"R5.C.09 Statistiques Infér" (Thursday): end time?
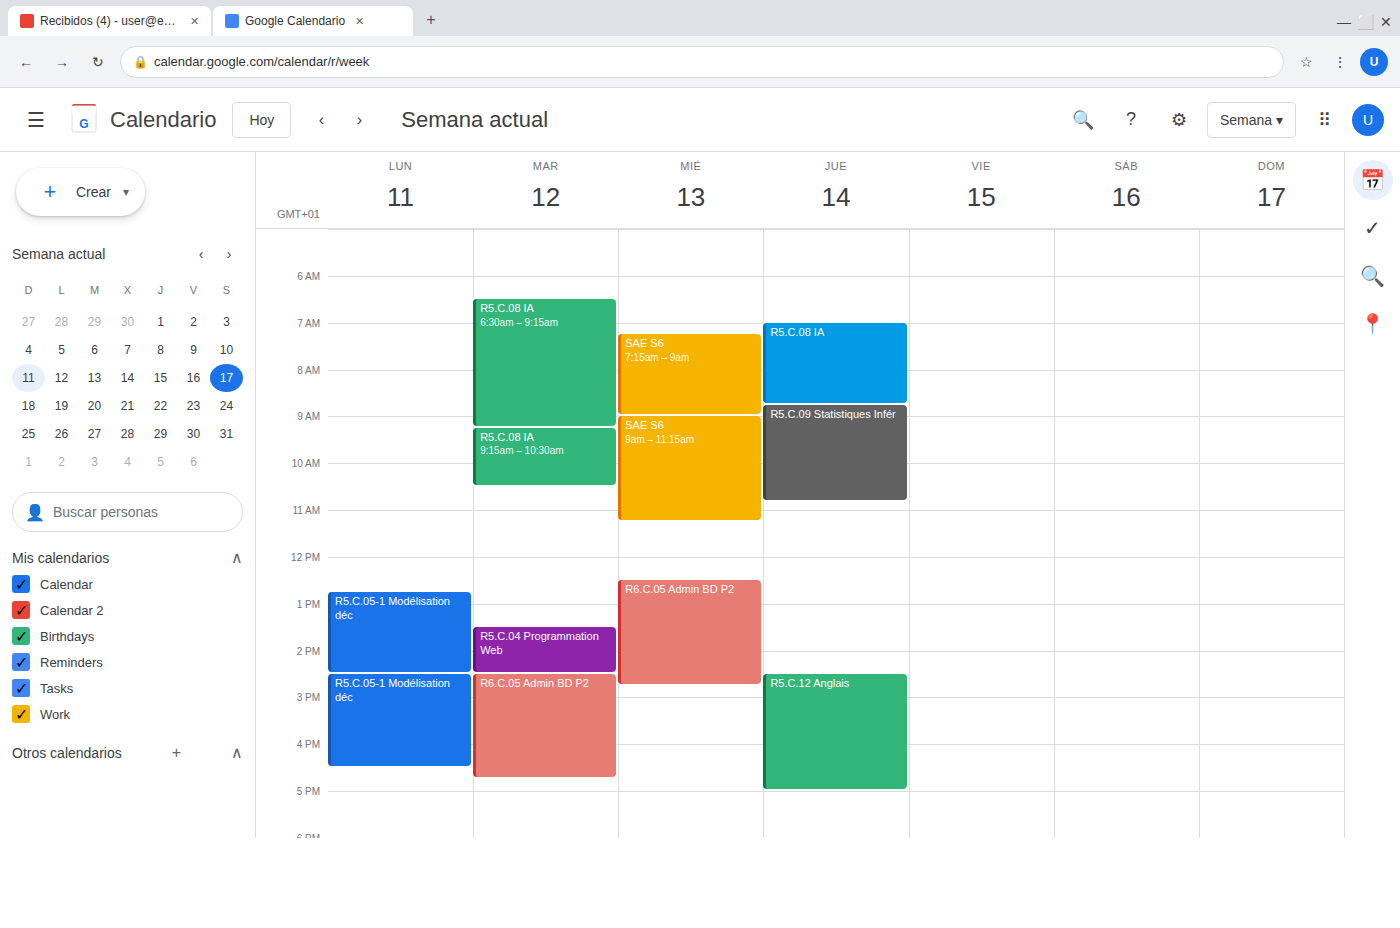
10:50 AM